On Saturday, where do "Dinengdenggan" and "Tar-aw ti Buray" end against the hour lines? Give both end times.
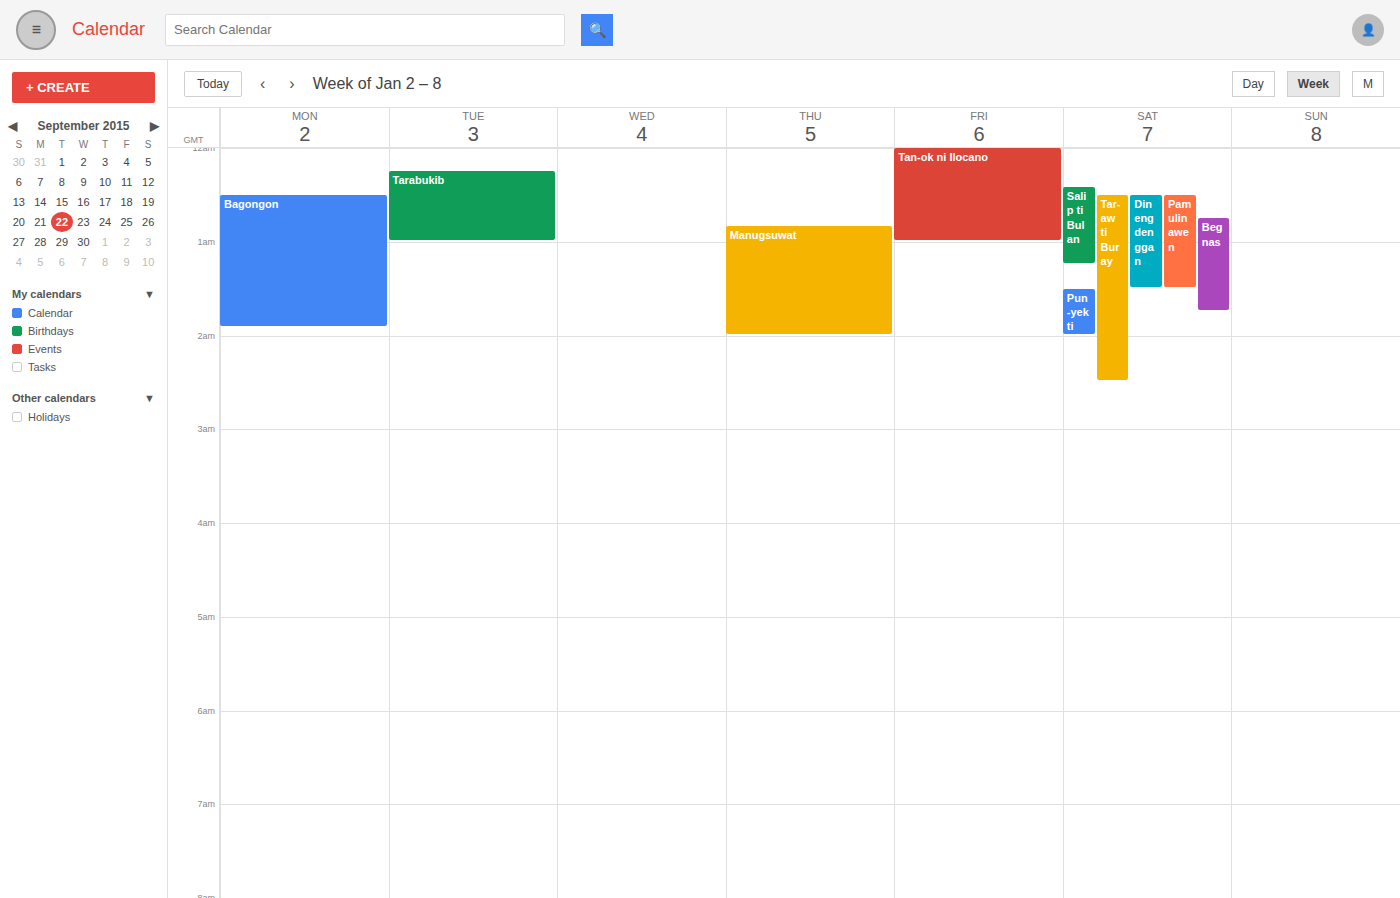
"Dinengdenggan": 1:30 AM, halfway between the 1 AM and 2 AM lines. "Tar-aw ti Buray": 2:30 AM, halfway between the 2 AM and 3 AM lines.